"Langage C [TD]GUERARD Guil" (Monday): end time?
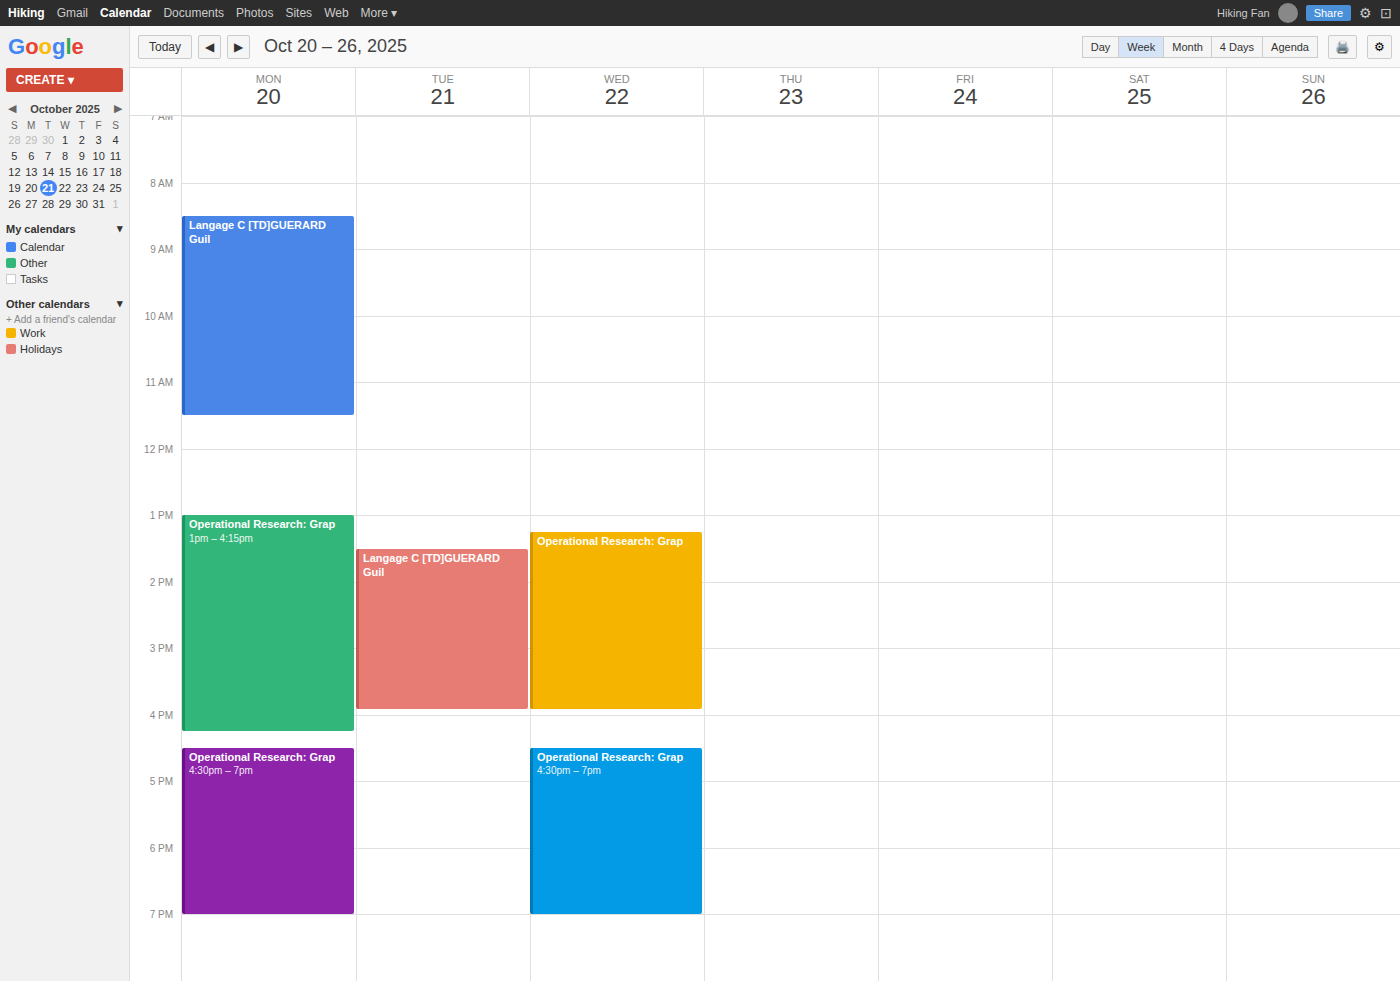
11:30 AM